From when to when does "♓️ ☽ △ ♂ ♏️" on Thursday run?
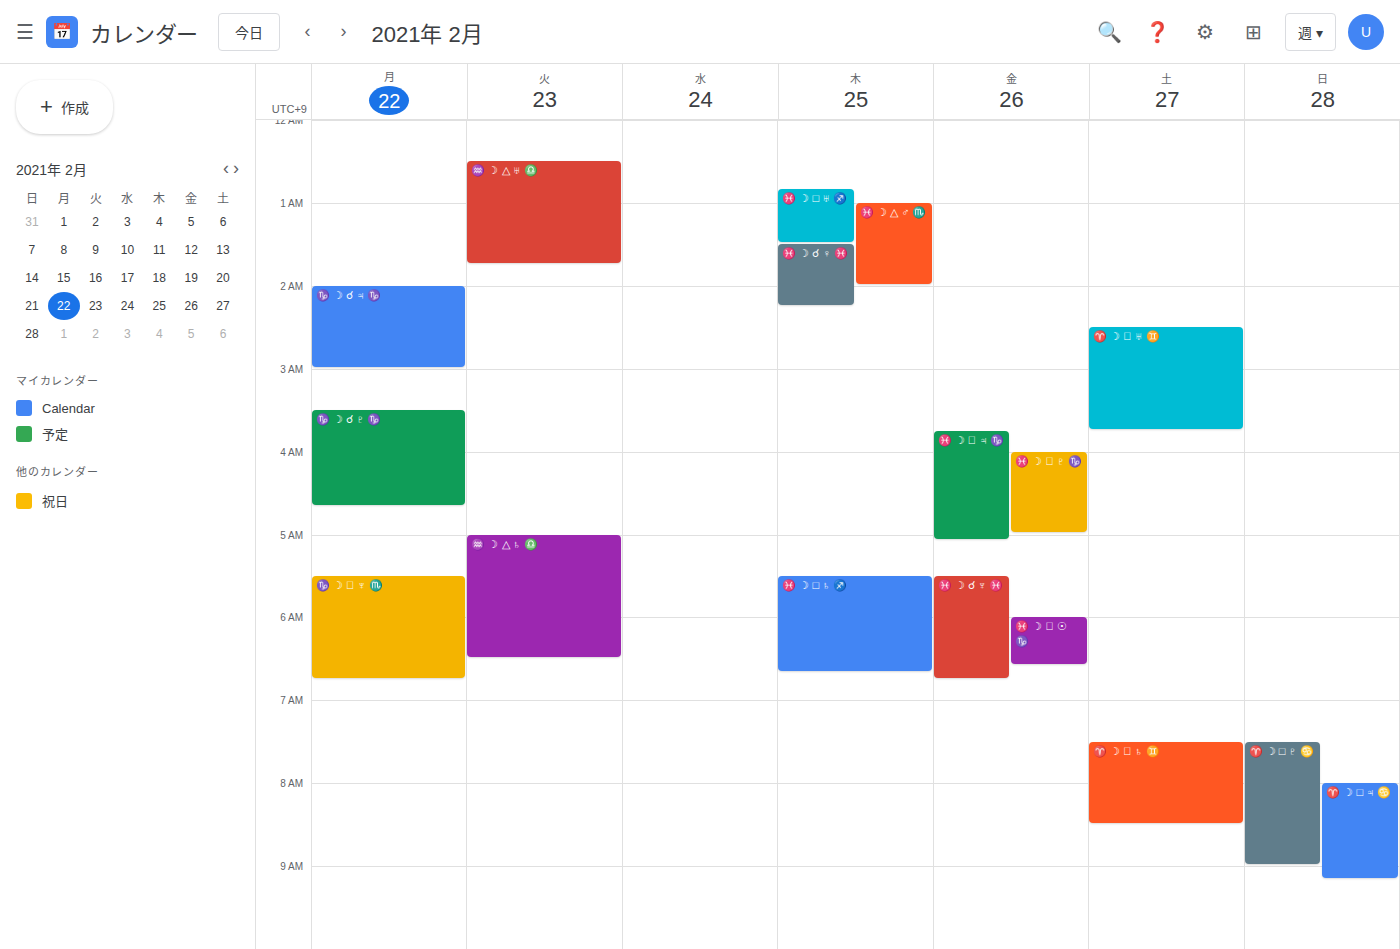
1:00 AM to 2:00 AM